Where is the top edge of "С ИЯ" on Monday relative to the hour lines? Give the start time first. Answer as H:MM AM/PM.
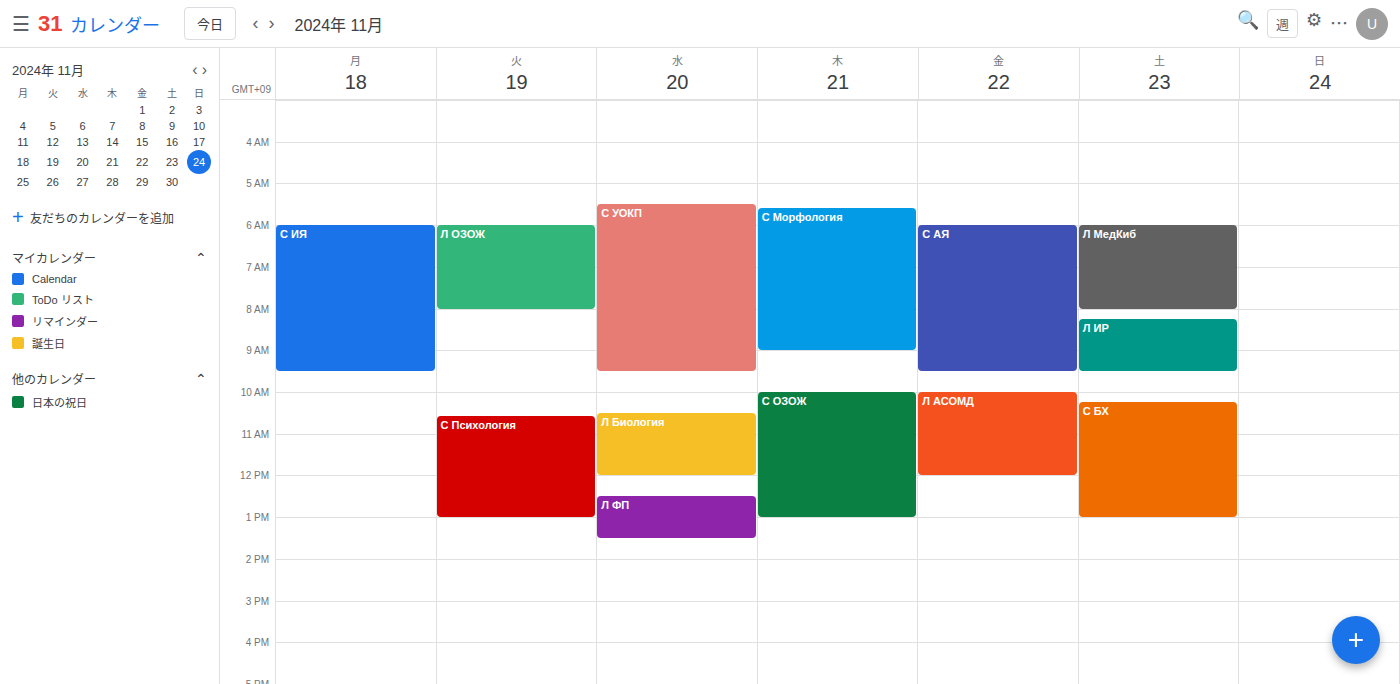
6:00 AM -- exactly on the 6 AM line.